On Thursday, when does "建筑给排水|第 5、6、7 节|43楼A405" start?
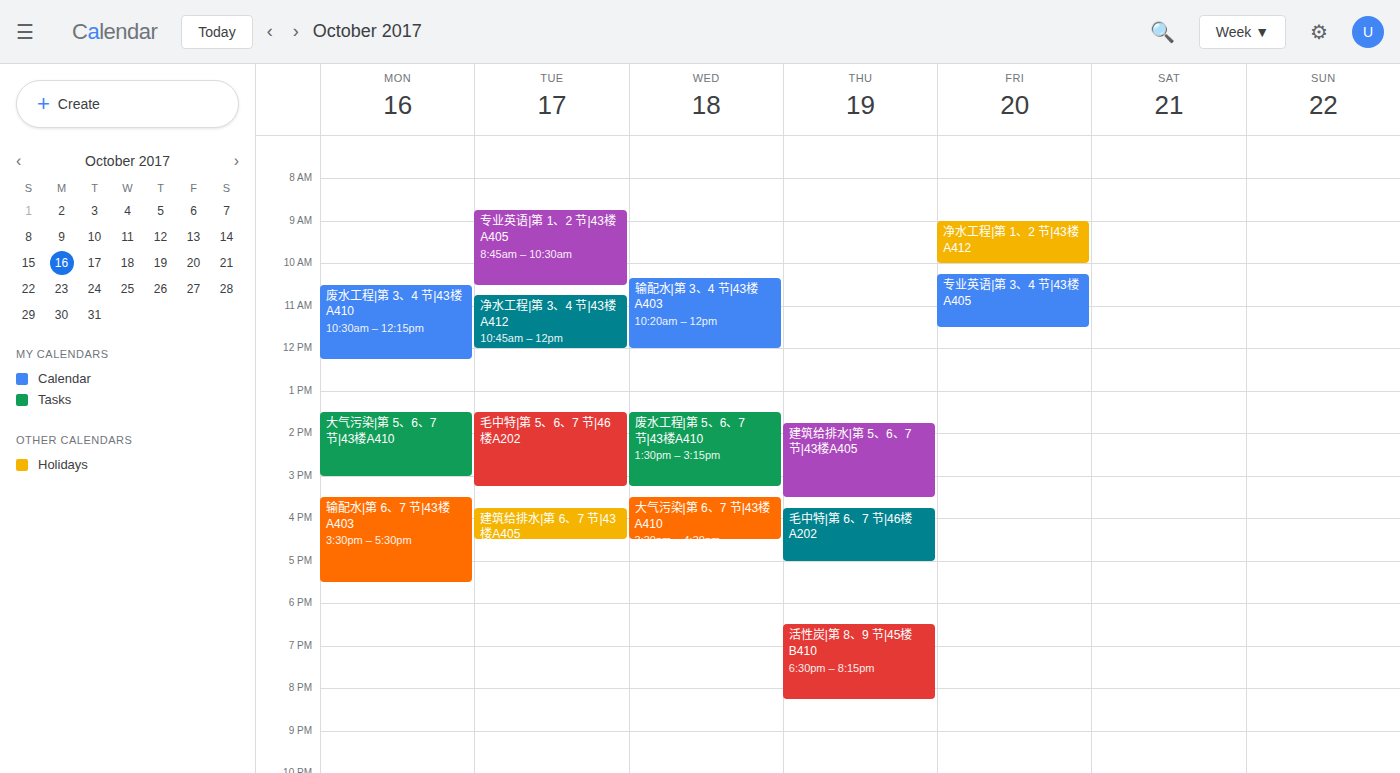
1:45 PM